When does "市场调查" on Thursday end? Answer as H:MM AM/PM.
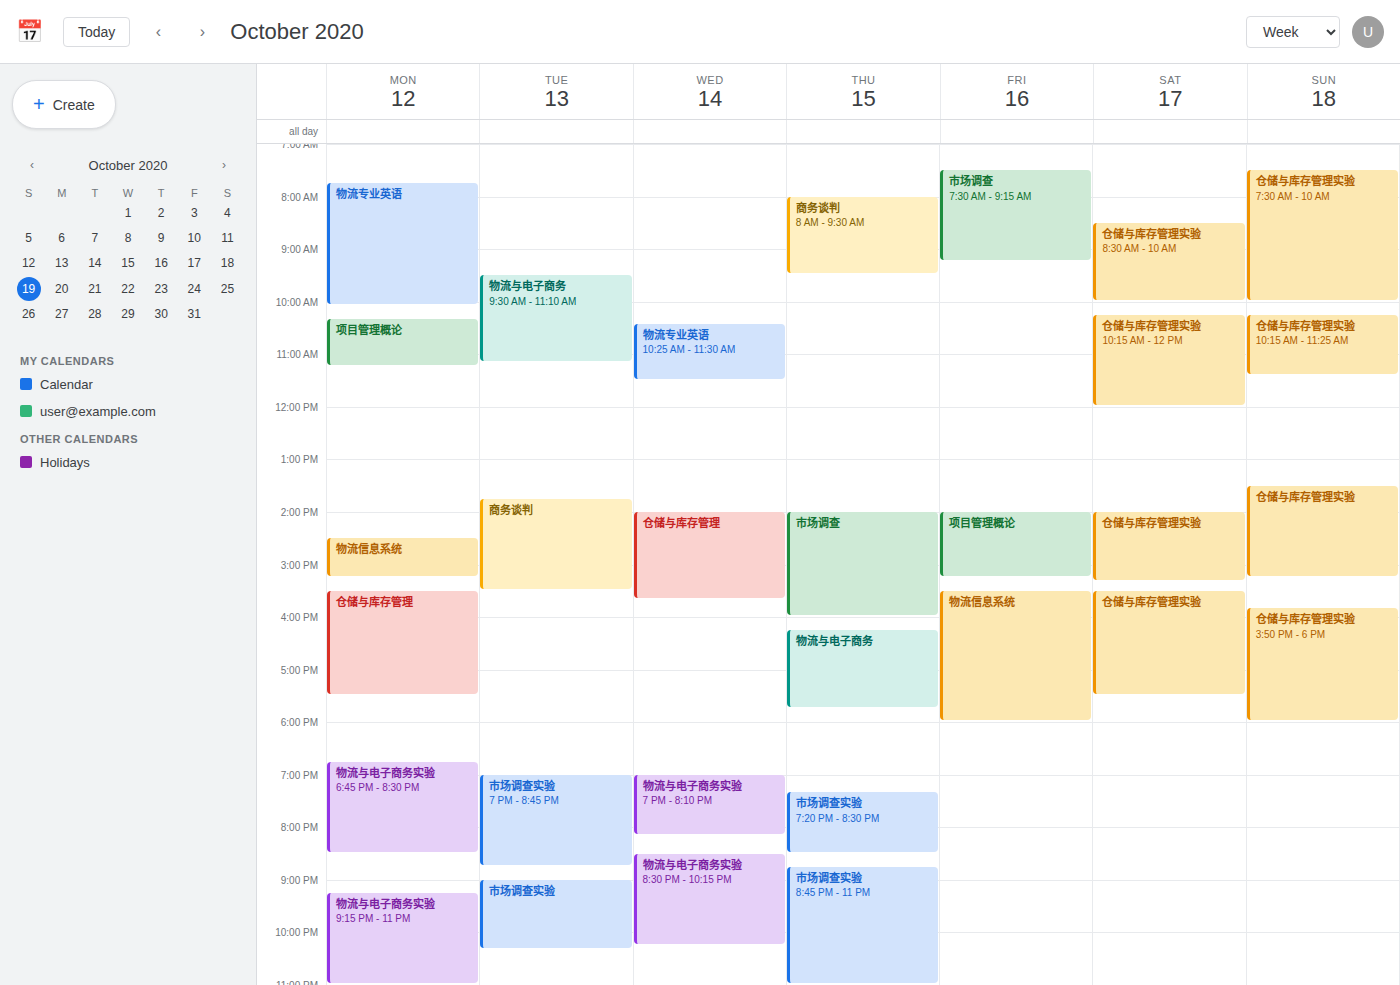
4:00 PM